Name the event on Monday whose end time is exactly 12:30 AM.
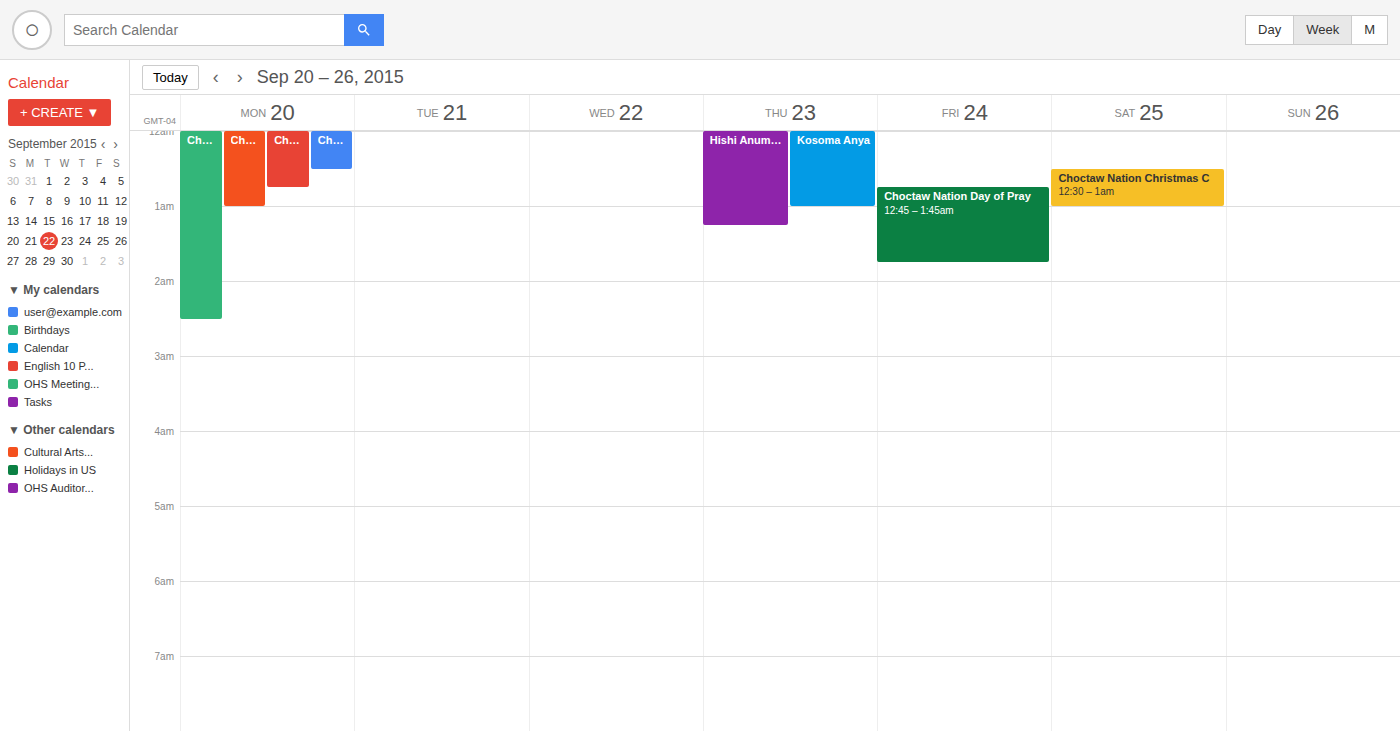
"Choctaw Labor Day Festival"